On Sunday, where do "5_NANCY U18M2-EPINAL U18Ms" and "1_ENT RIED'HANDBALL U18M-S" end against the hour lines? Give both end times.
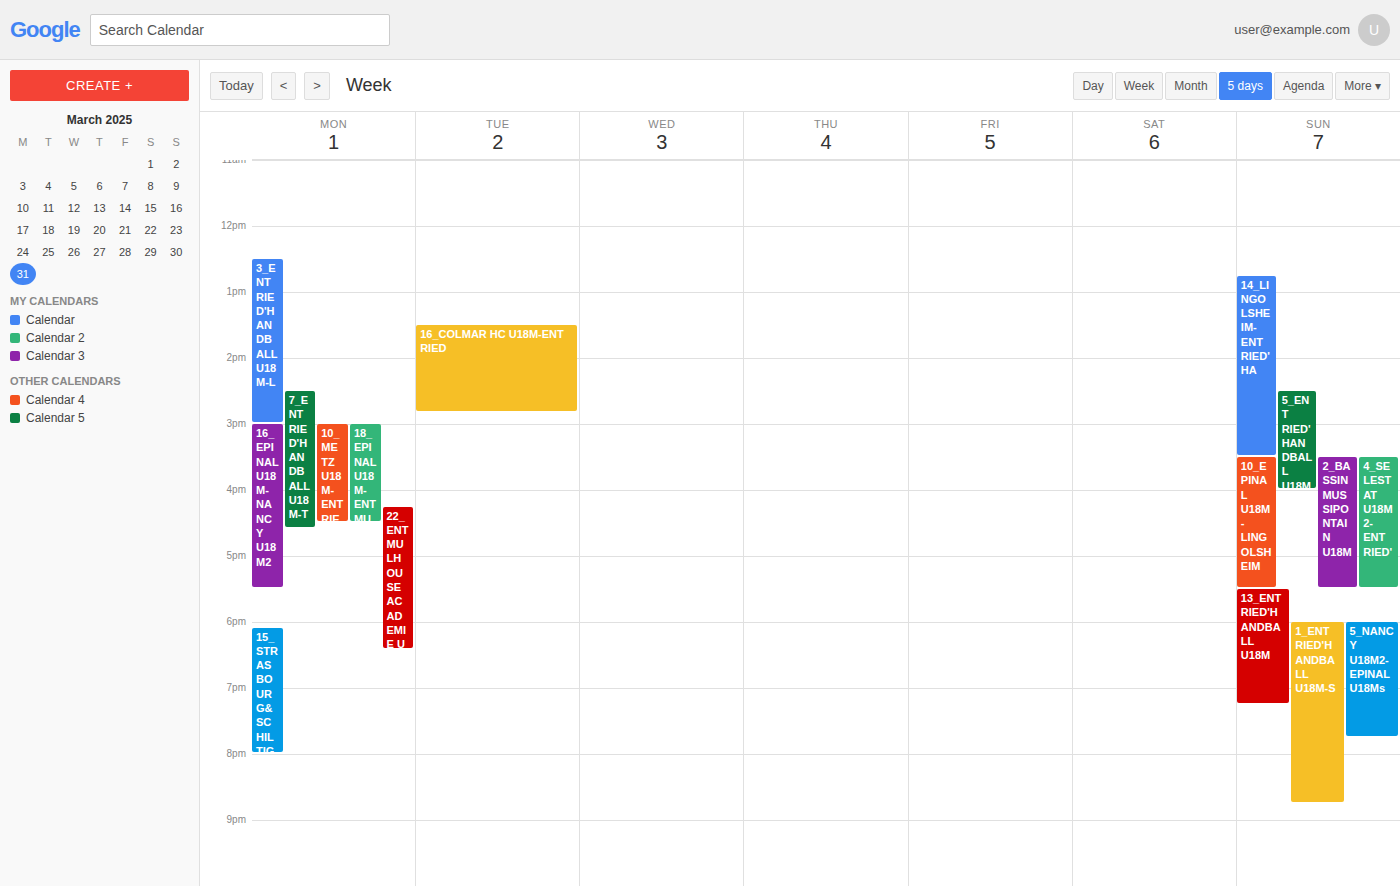
"5_NANCY U18M2-EPINAL U18Ms": 7:45 PM, neither: three quarters of the way from the 7 PM line to the 8 PM line. "1_ENT RIED'HANDBALL U18M-S": 8:45 PM, neither: three quarters of the way from the 8 PM line to the 9 PM line.